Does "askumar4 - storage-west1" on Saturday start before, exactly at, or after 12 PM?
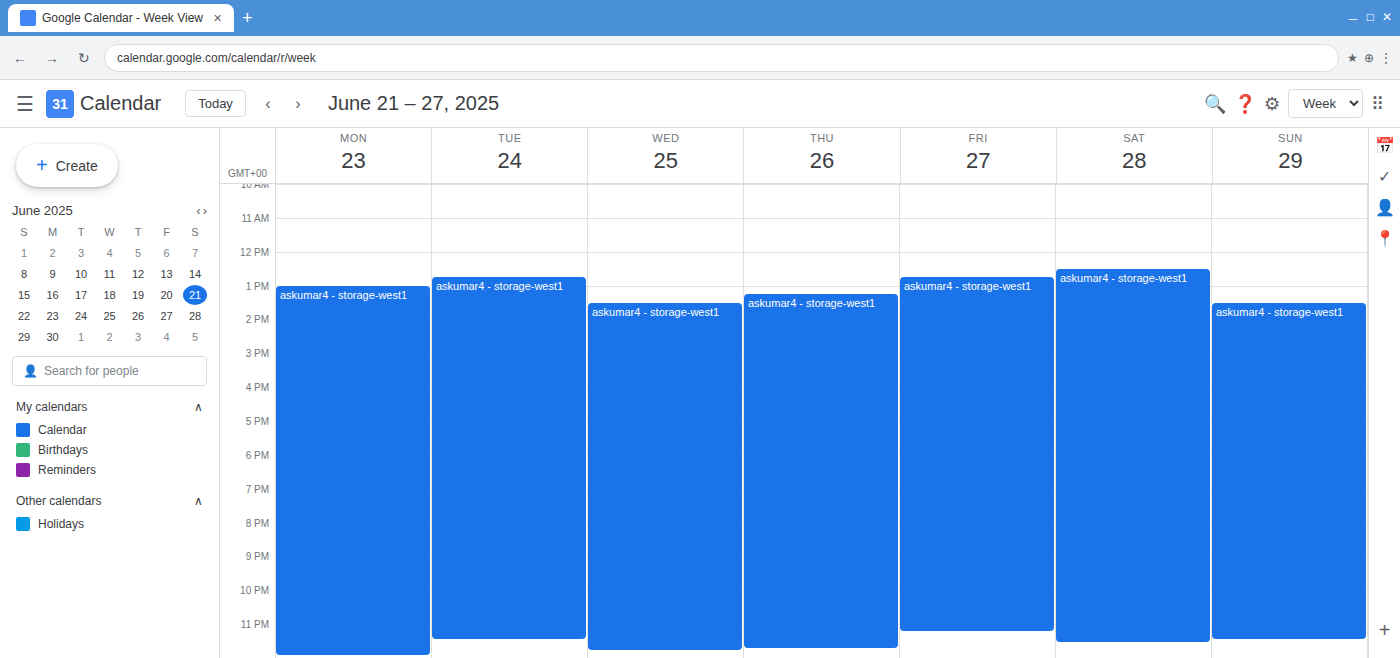
12:30 PM -- after 12 PM, 30 minutes below the 12 PM line.